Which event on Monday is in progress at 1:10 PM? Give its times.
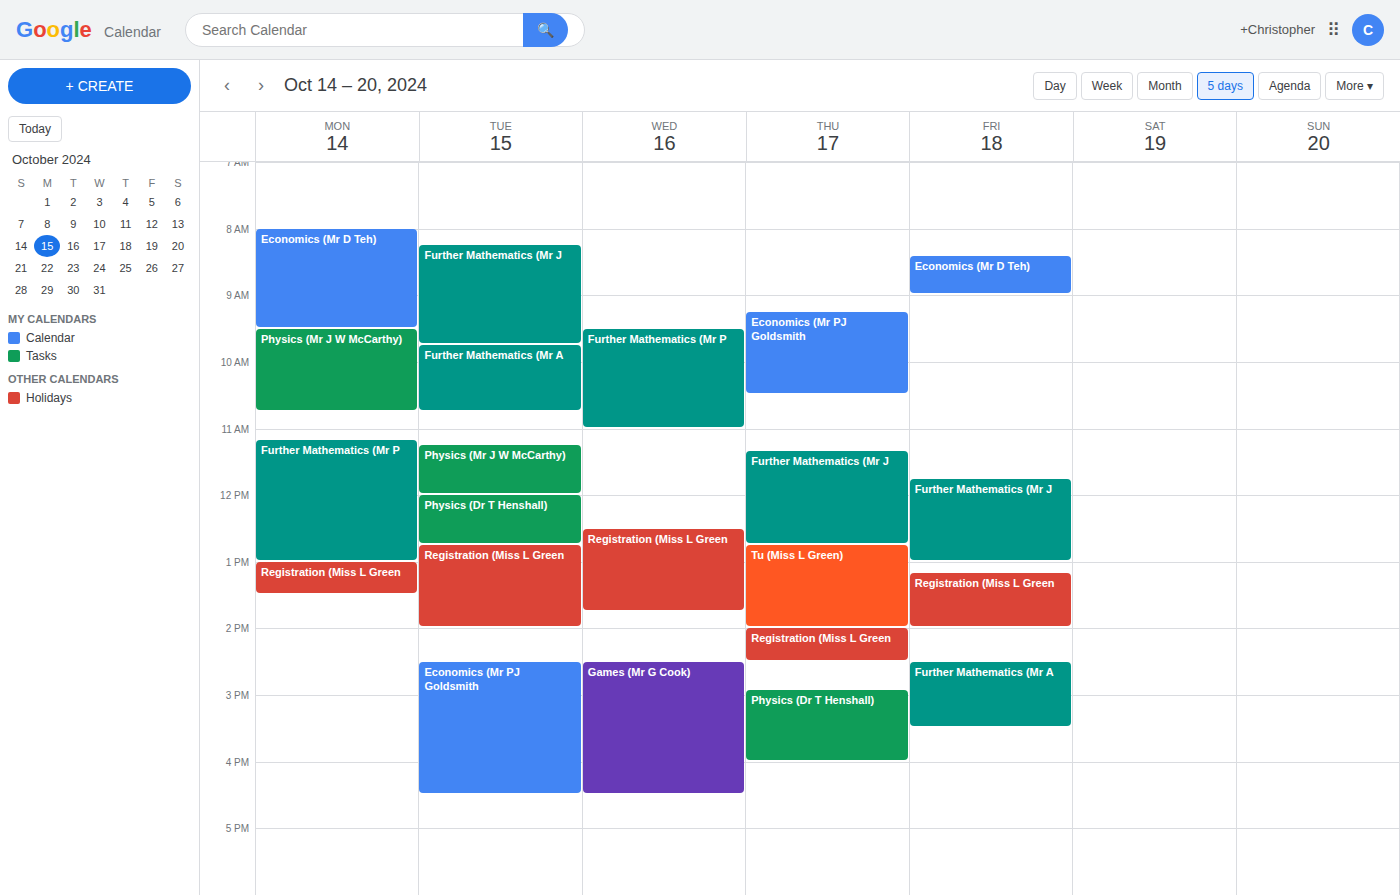
"Registration (Miss L Green", 1:00 PM to 1:30 PM